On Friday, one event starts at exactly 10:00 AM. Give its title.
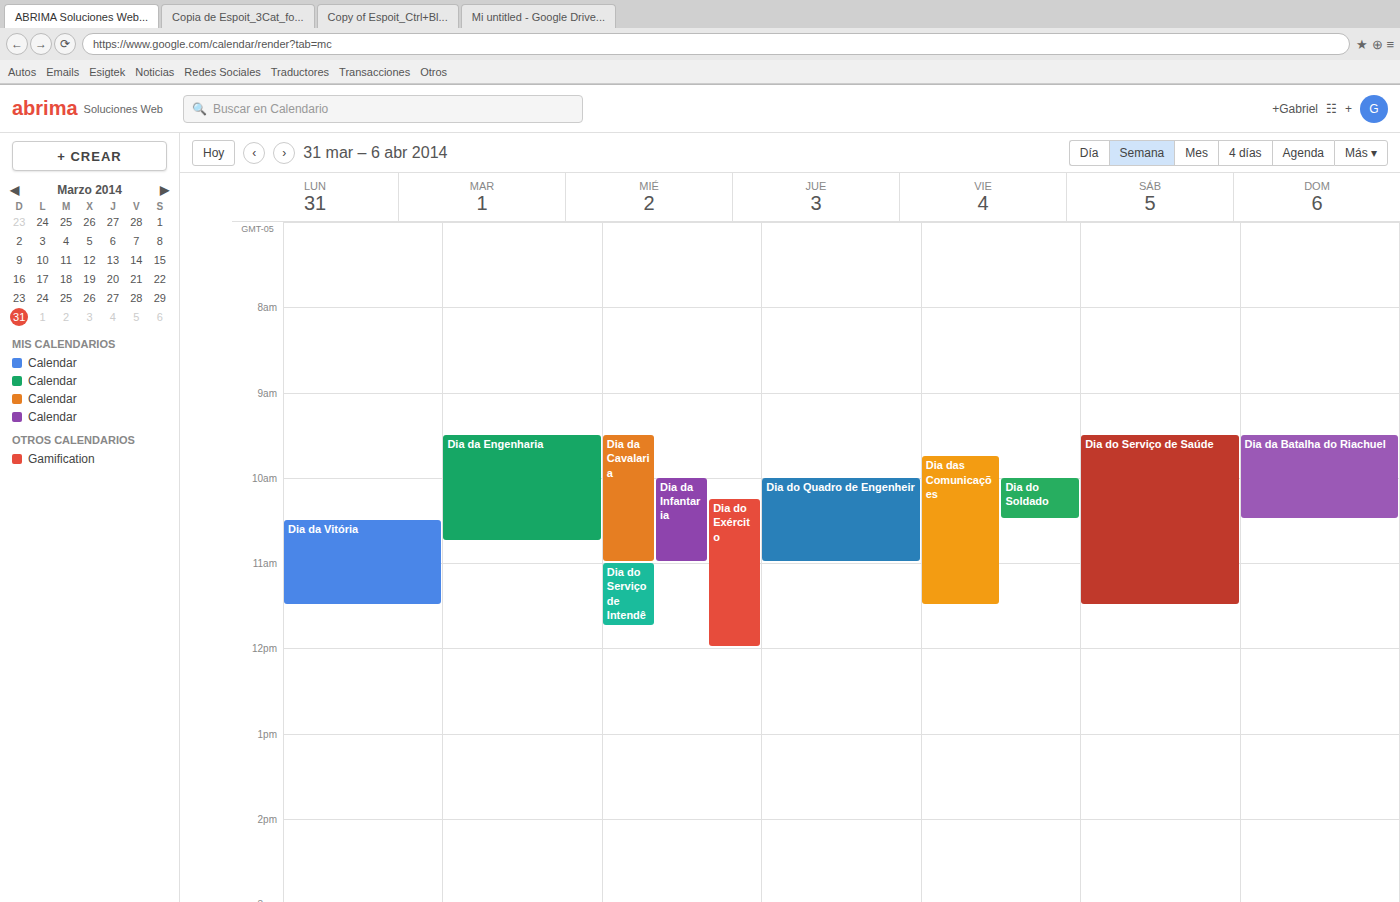
"Dia do Soldado"